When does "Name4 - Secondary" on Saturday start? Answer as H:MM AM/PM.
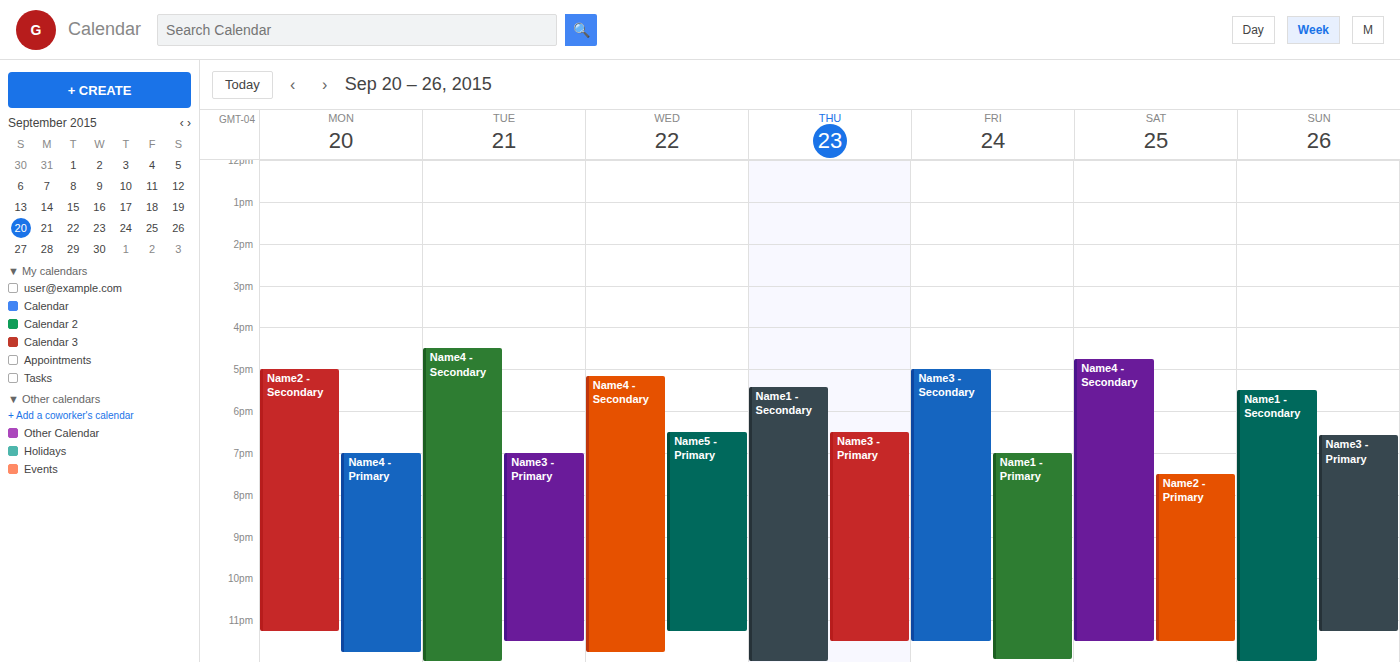
4:45 PM